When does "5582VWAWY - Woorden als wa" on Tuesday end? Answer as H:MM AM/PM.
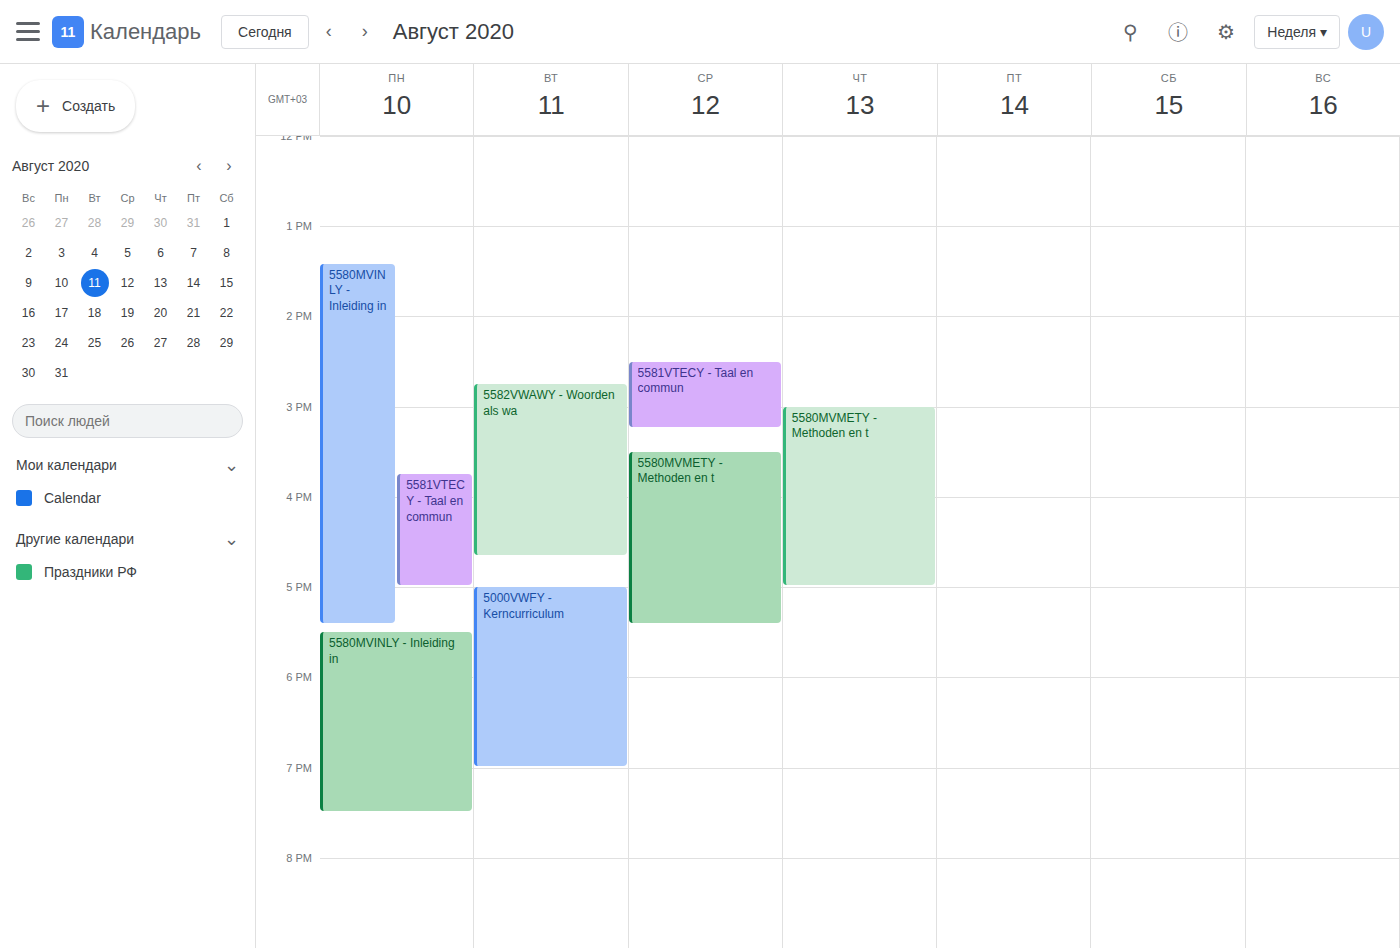
4:40 PM